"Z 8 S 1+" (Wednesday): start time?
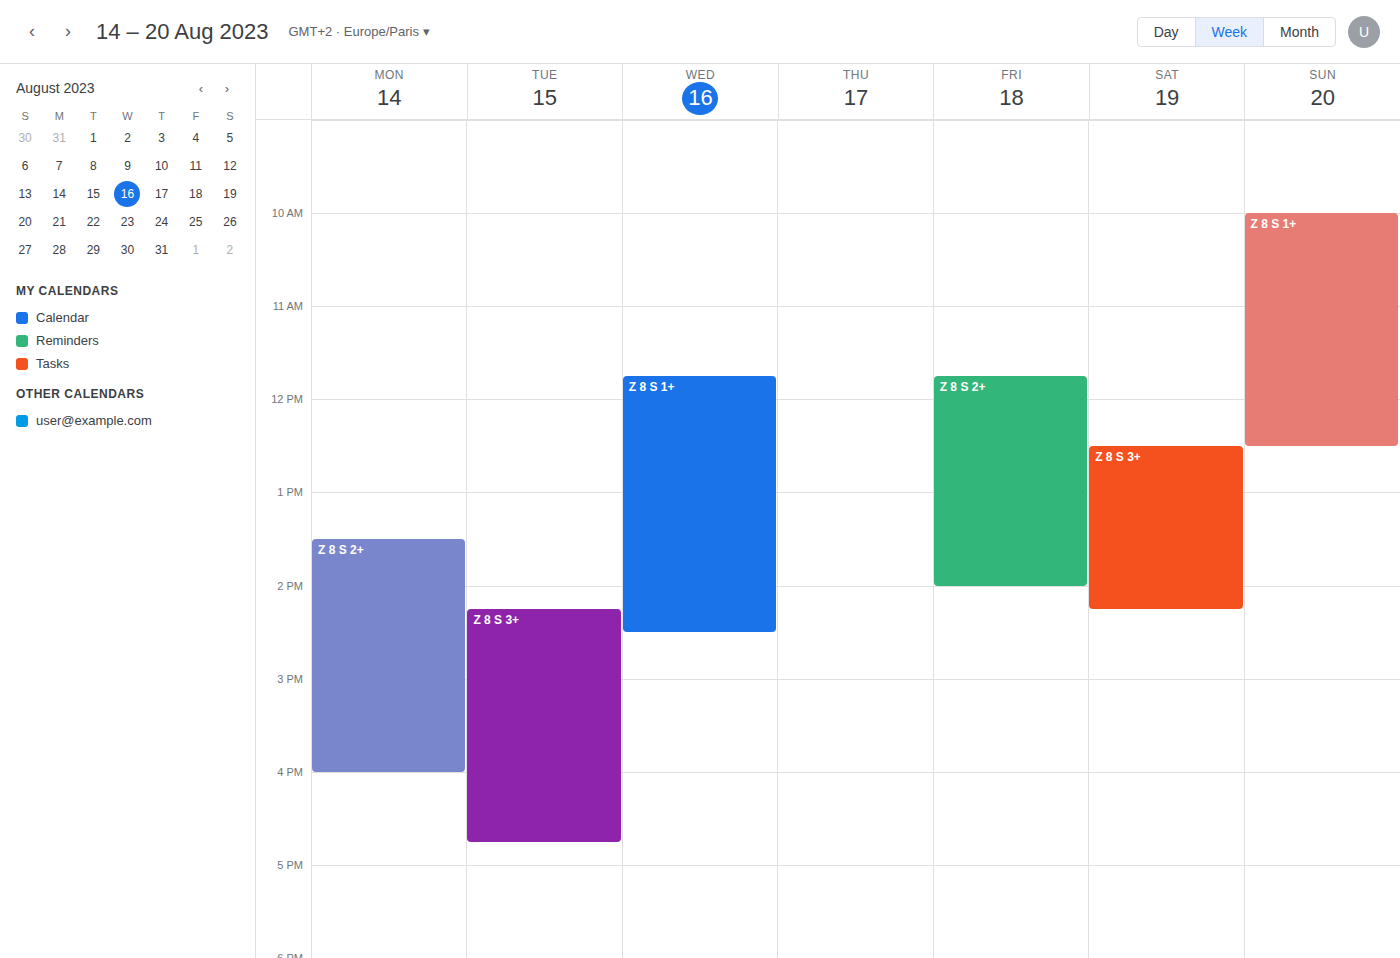
11:45 AM